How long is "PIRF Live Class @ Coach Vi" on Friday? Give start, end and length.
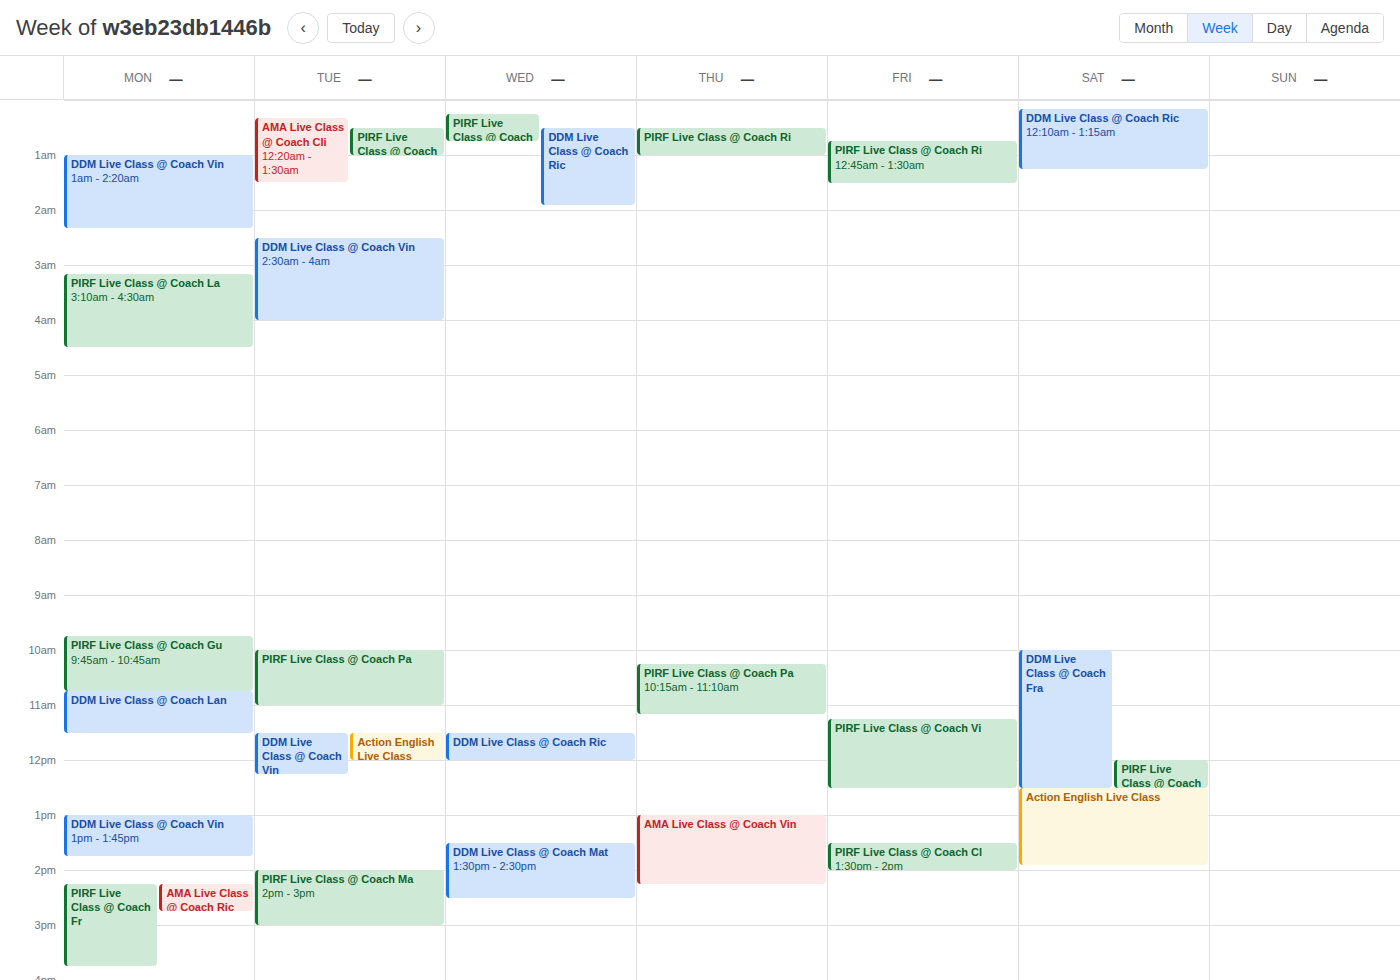
11:15 AM to 12:30 PM, 1 hour 15 minutes